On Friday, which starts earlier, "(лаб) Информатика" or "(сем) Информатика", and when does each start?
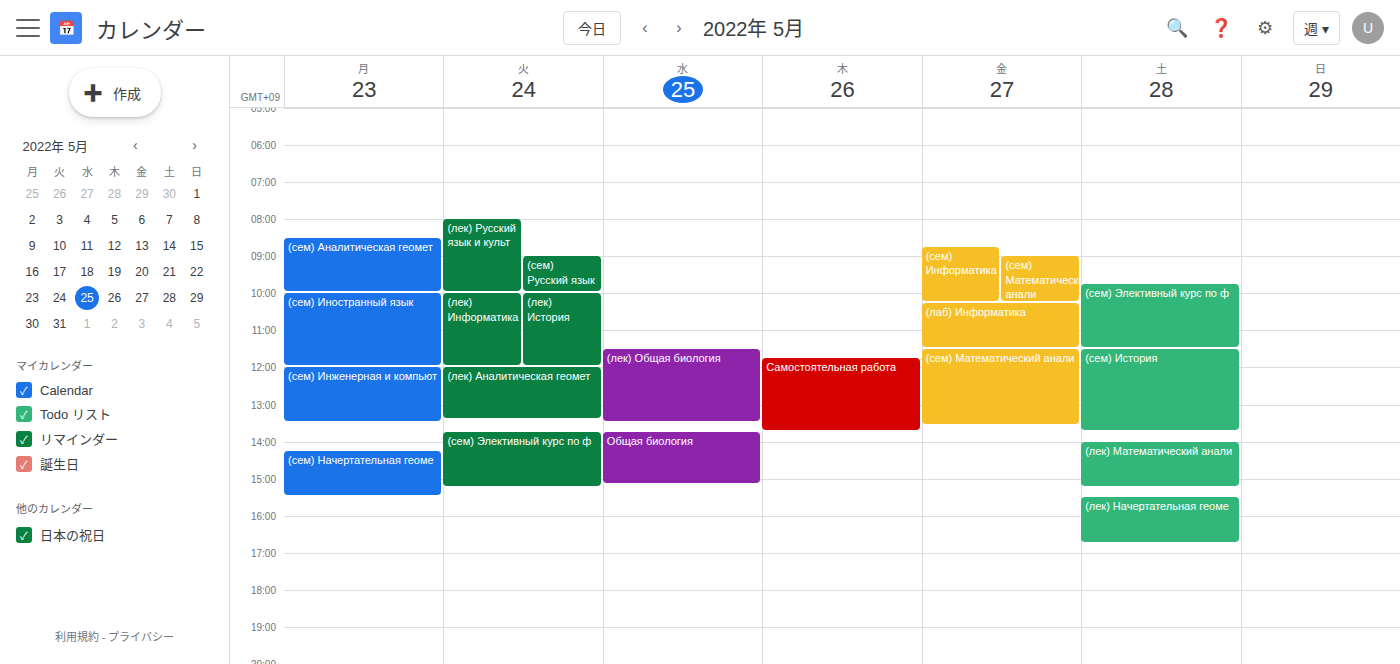
"(сем) Информатика" 8:45 AM; "(лаб) Информатика" 10:15 AM.